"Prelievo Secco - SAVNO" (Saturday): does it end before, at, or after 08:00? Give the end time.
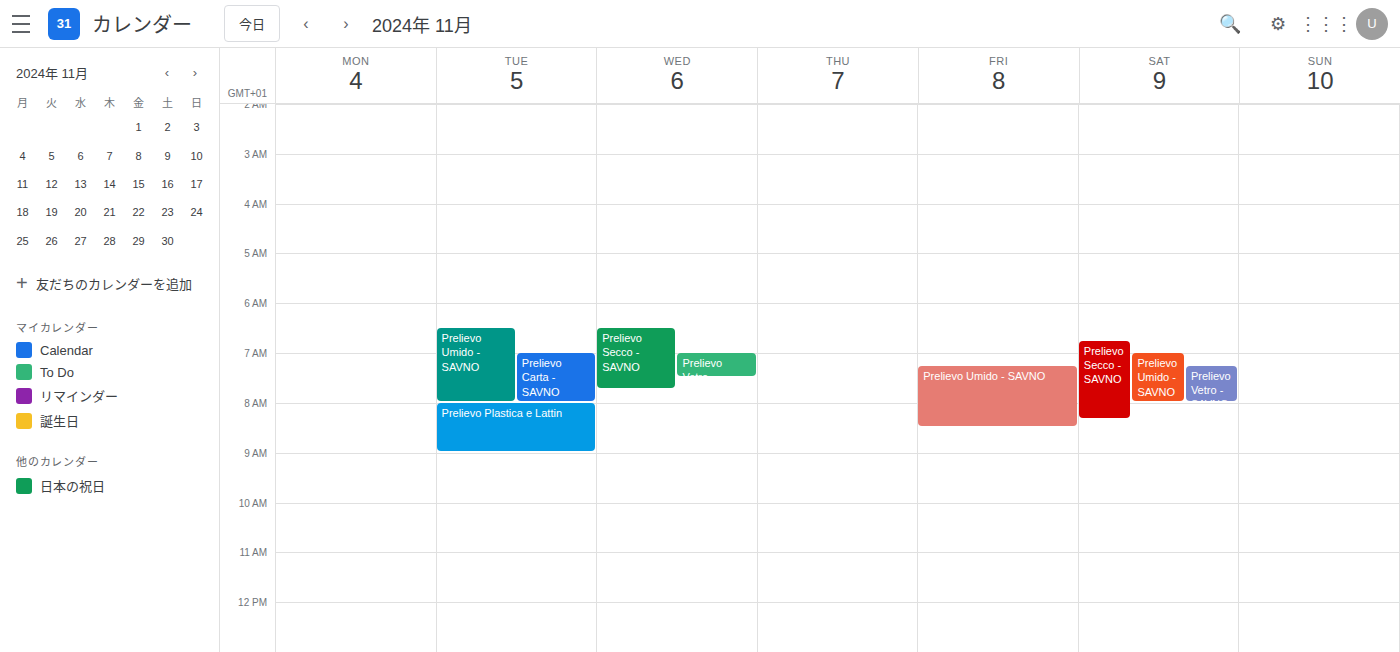
08:20 -- after 08:00, 20 minutes below the 08:00 line.